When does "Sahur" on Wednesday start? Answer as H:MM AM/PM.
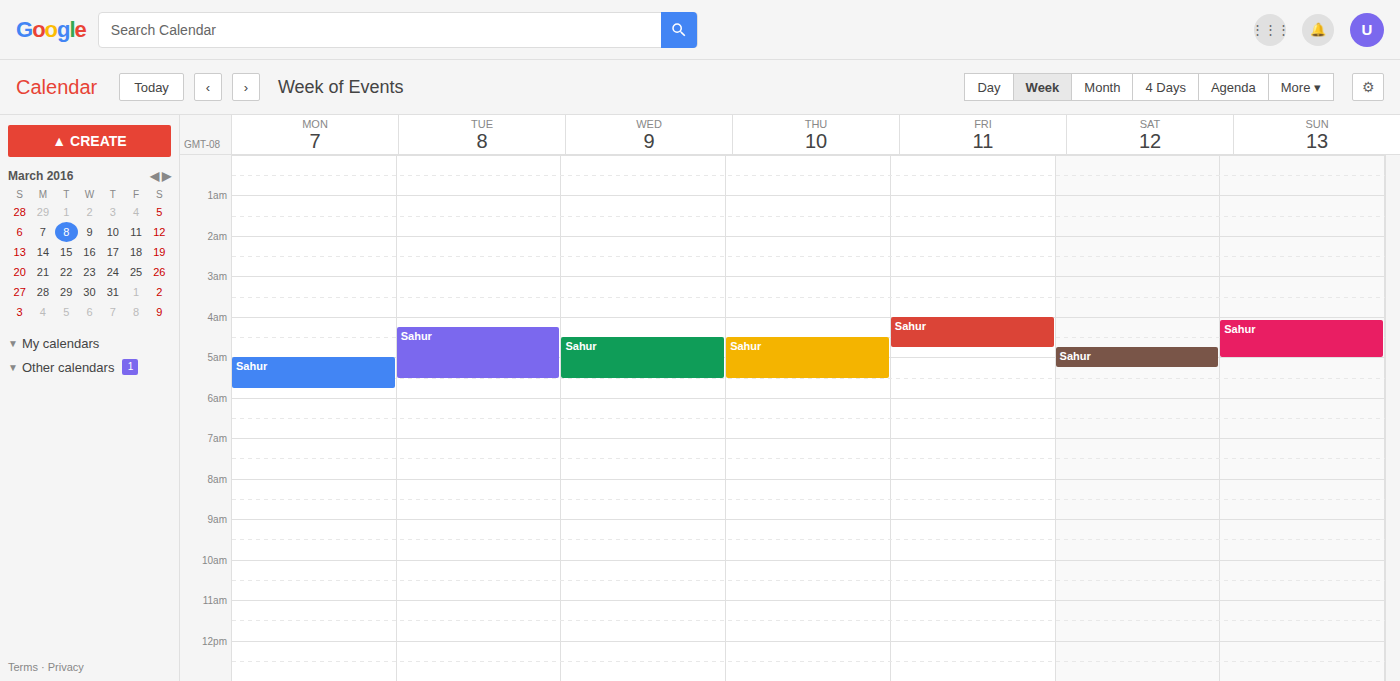
4:30 AM